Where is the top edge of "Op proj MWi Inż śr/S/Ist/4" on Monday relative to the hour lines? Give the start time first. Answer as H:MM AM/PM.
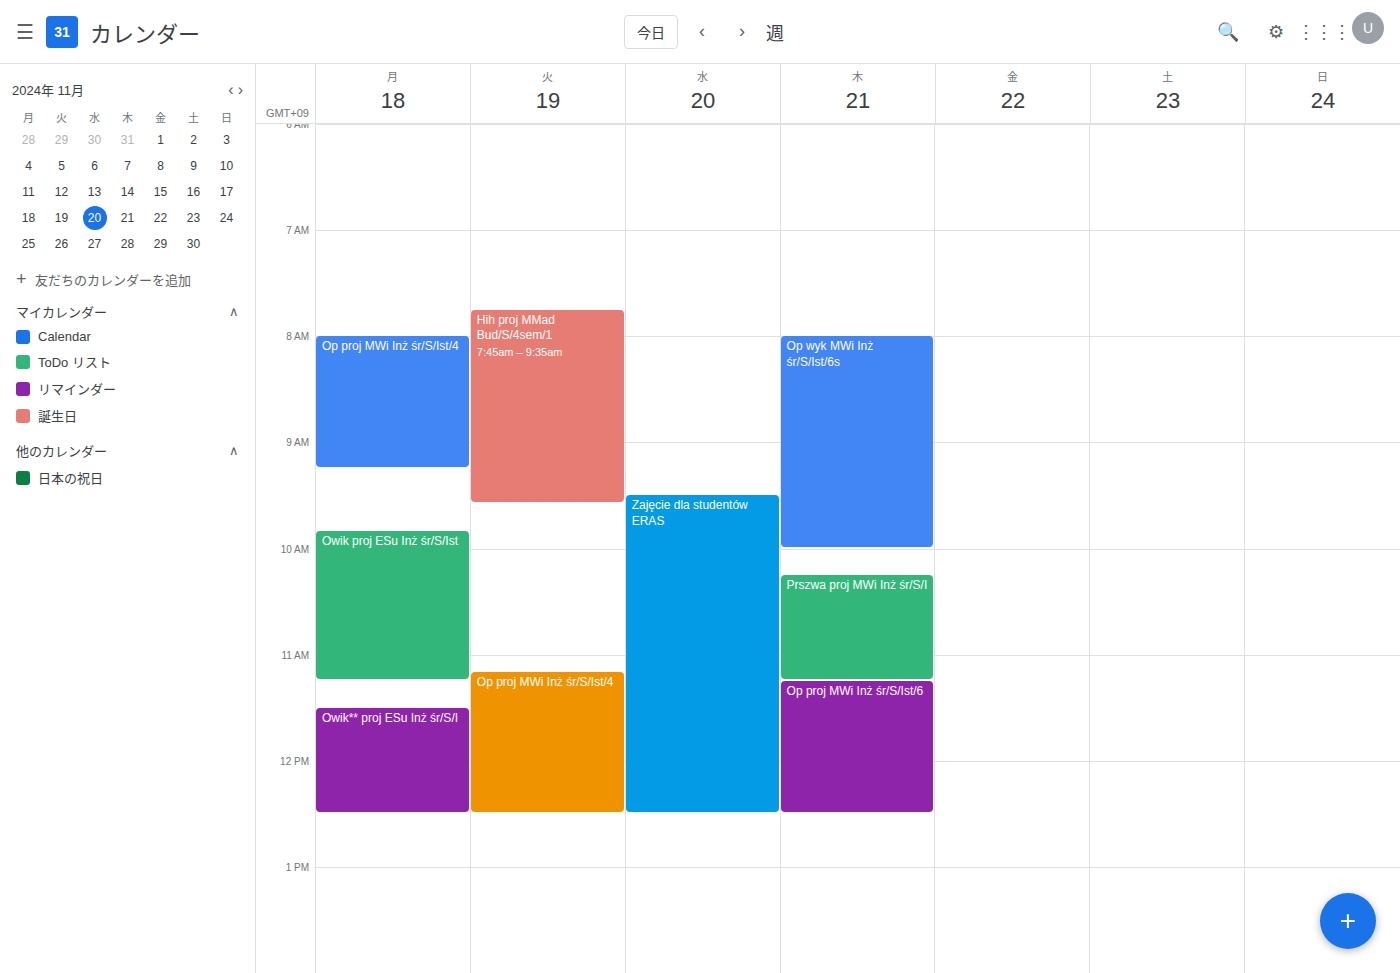
8:00 AM -- exactly on the 8 AM line.